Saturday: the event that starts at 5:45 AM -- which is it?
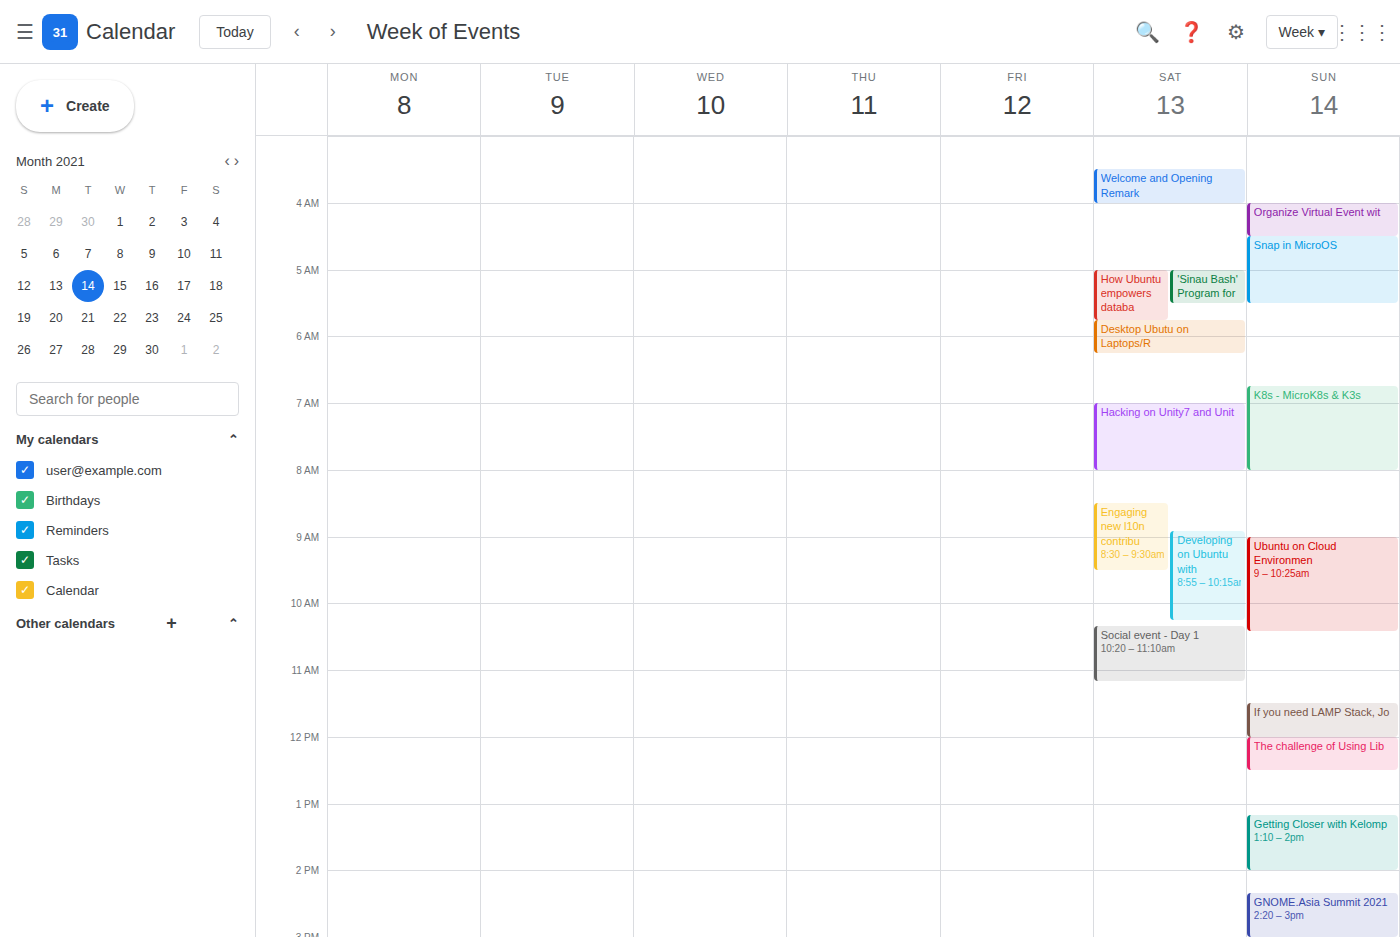
"Desktop Ubutu on Laptops/R"